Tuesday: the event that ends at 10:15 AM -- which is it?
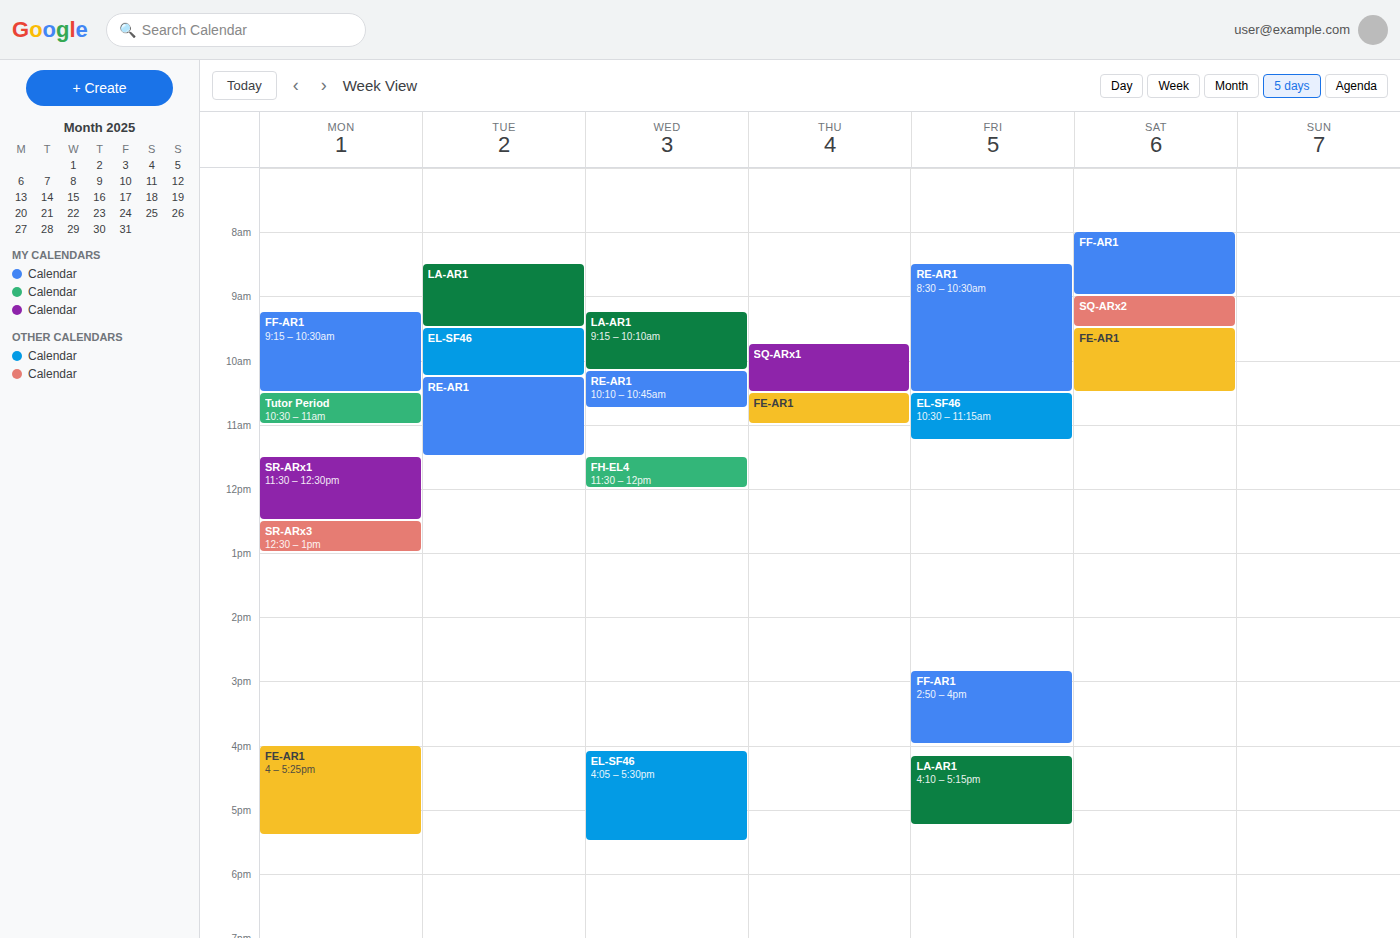
"EL-SF46"